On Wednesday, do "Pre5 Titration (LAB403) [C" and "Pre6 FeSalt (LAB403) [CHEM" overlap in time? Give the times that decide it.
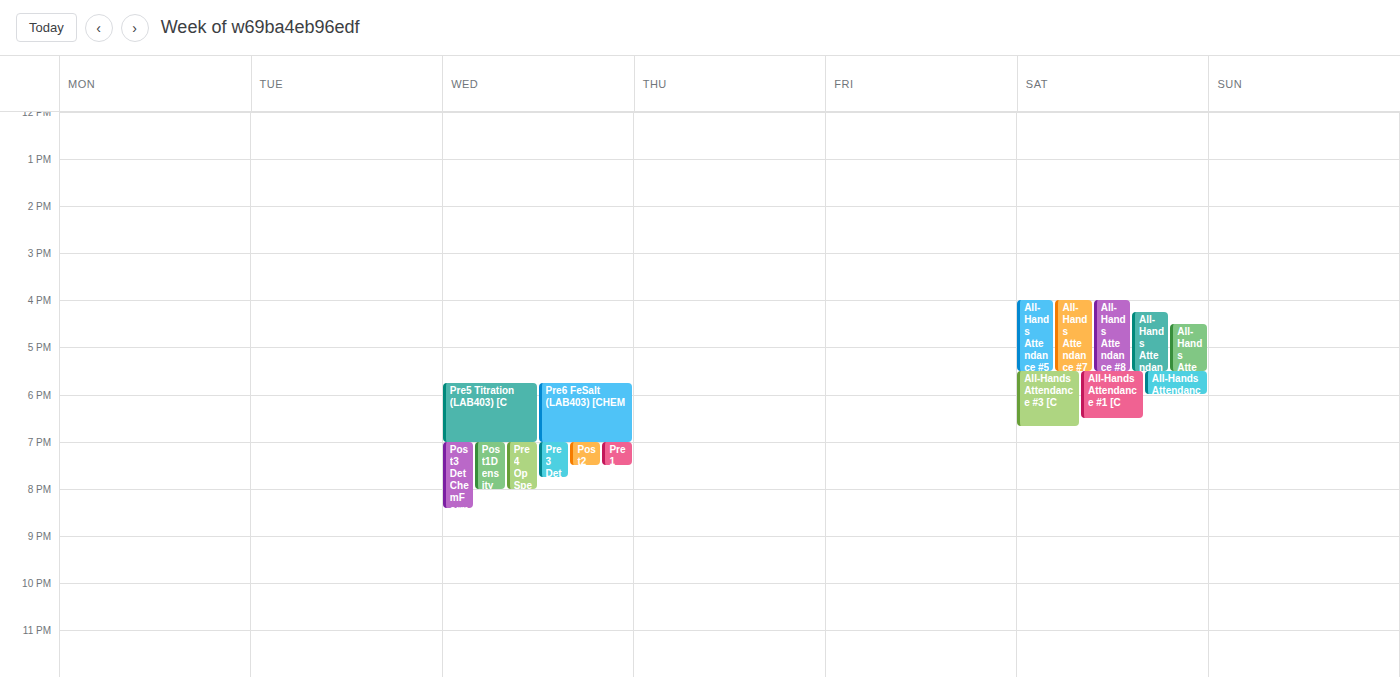
"Pre5 Titration (LAB403) [C" runs 5:45 PM to 7:00 PM, inside "Pre6 FeSalt (LAB403) [CHEM" -- they overlap.